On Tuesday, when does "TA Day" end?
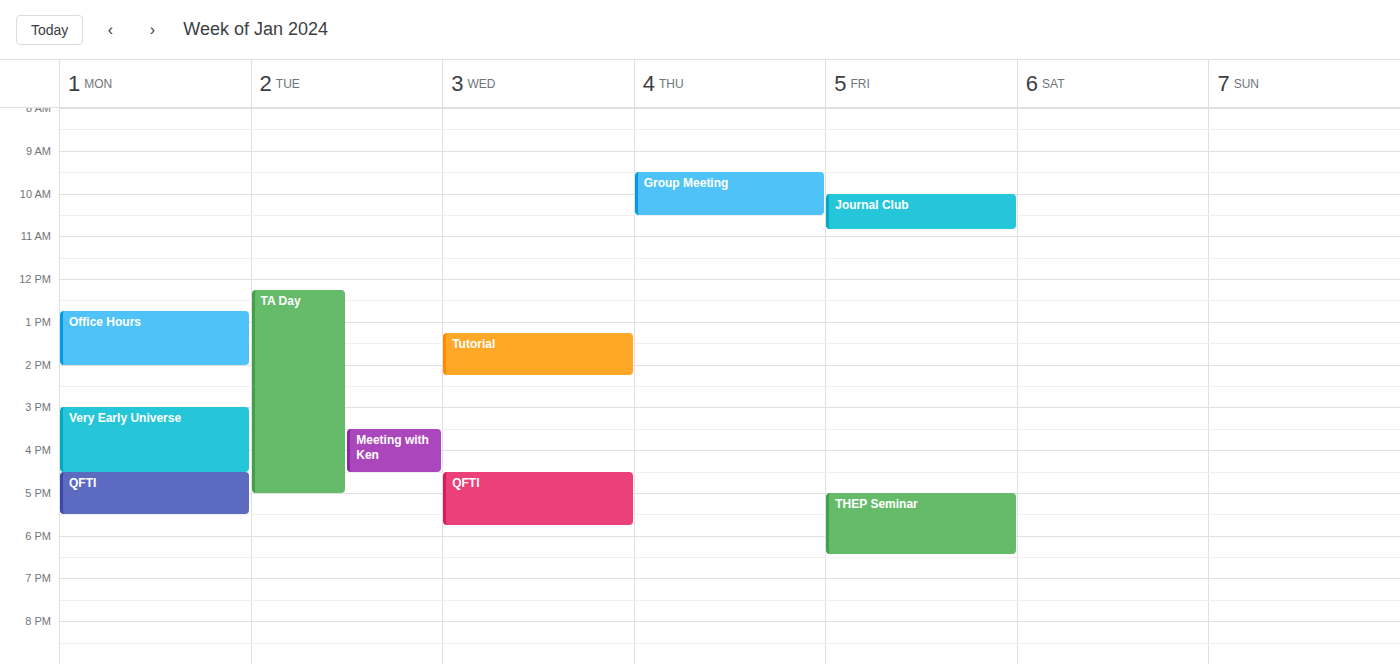
5:00 PM